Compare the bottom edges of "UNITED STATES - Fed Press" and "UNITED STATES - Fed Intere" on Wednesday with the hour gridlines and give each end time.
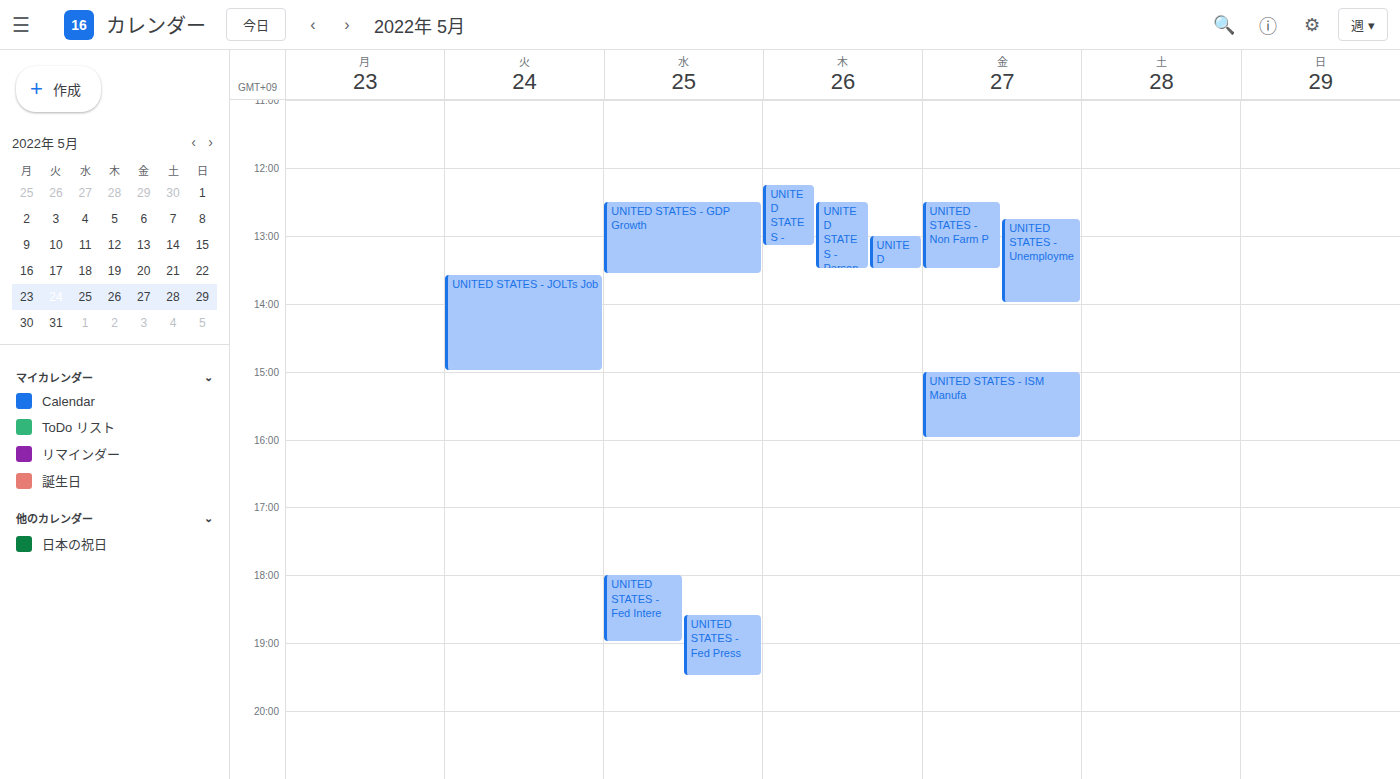
"UNITED STATES - Fed Press": 19:30, halfway between the 19:00 and 20:00 lines. "UNITED STATES - Fed Intere": 19:00, exactly on the 19:00 line.